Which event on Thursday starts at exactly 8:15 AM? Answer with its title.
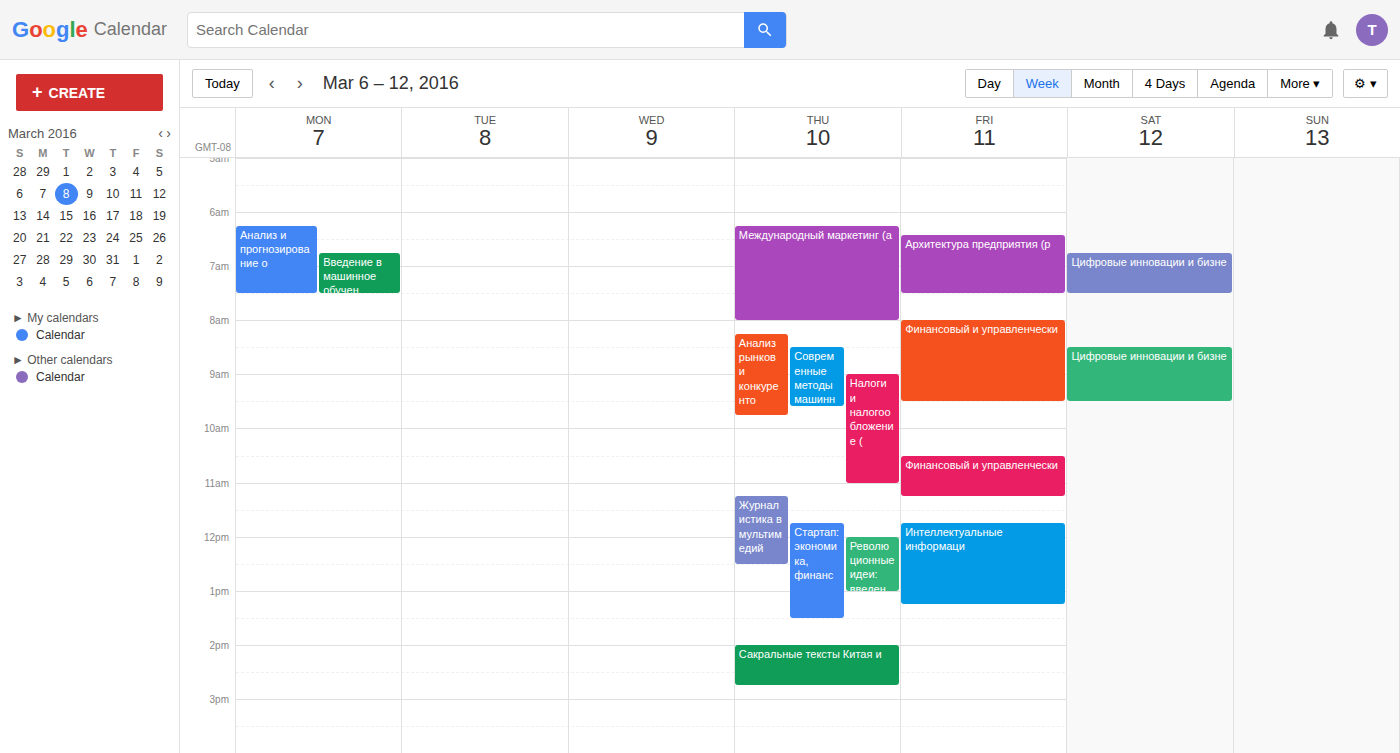
"Анализ рынков и конкуренто"